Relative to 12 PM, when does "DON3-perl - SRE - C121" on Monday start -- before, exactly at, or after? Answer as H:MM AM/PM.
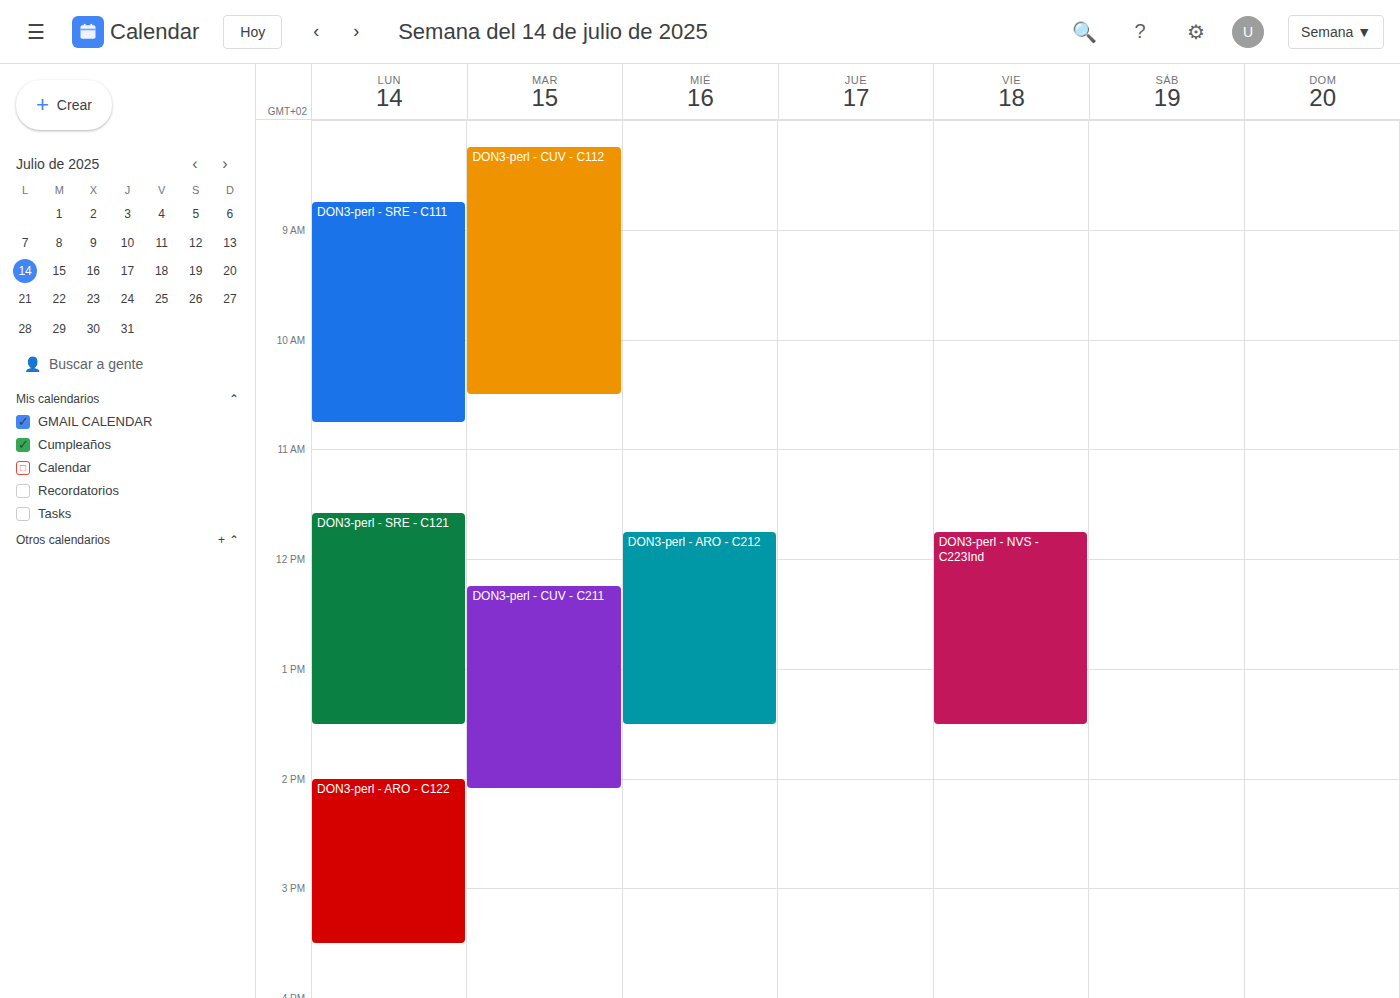
11:35 AM -- before 12 PM, 25 minutes above the 12 PM line.